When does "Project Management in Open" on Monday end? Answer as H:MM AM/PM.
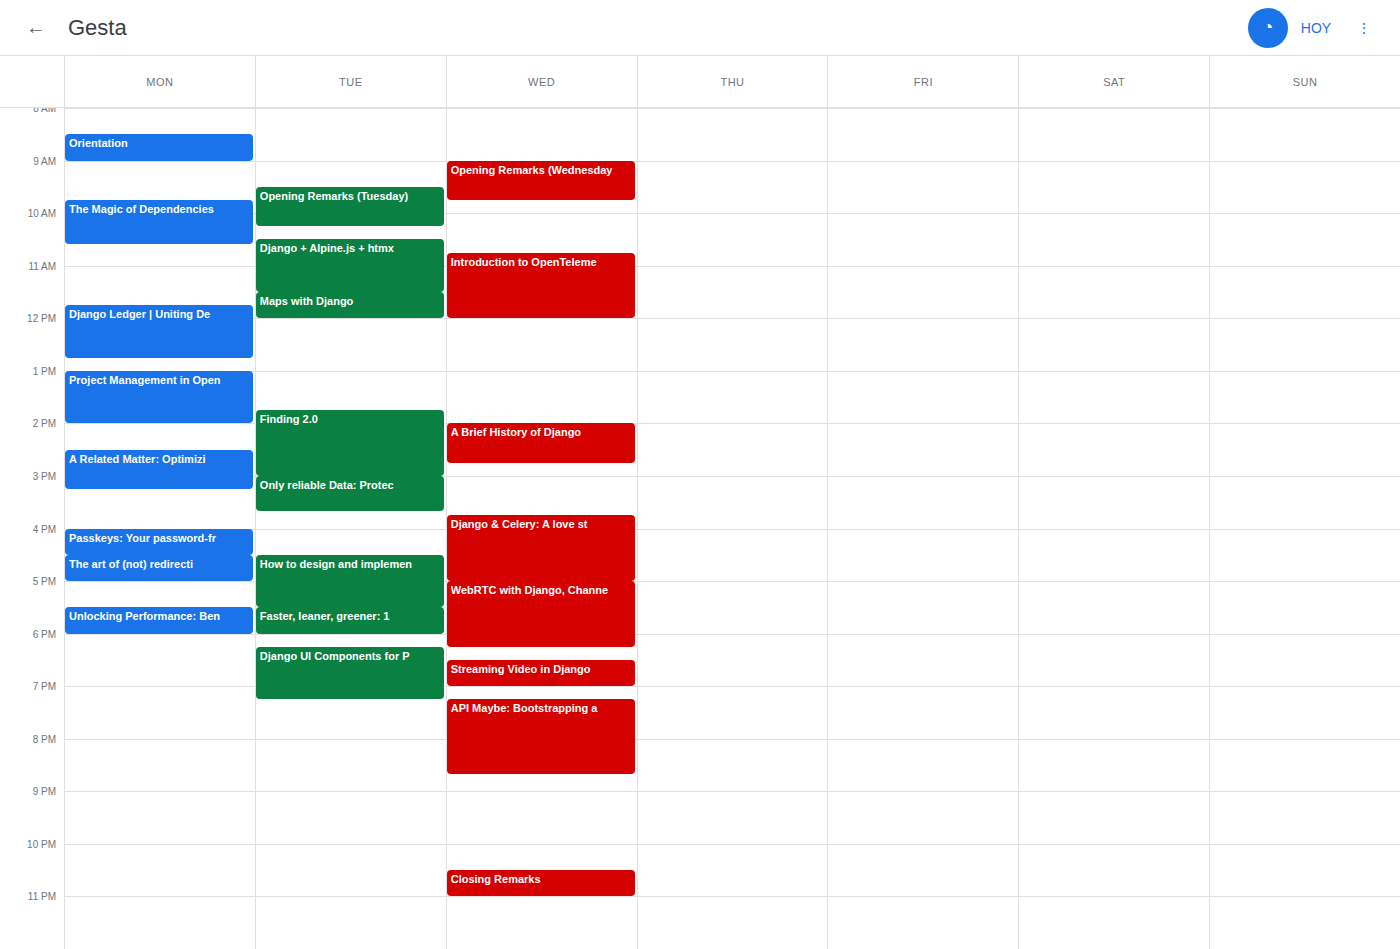
2:00 PM